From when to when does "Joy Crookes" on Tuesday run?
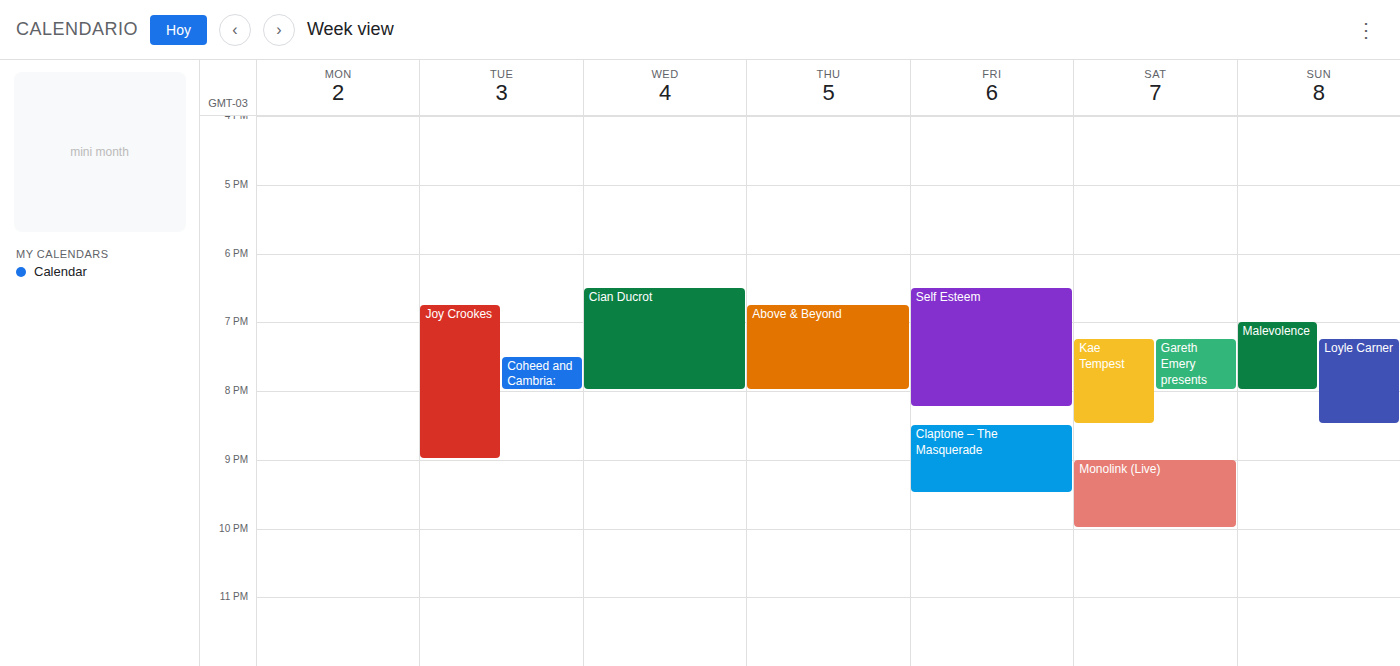
18:45 to 21:00